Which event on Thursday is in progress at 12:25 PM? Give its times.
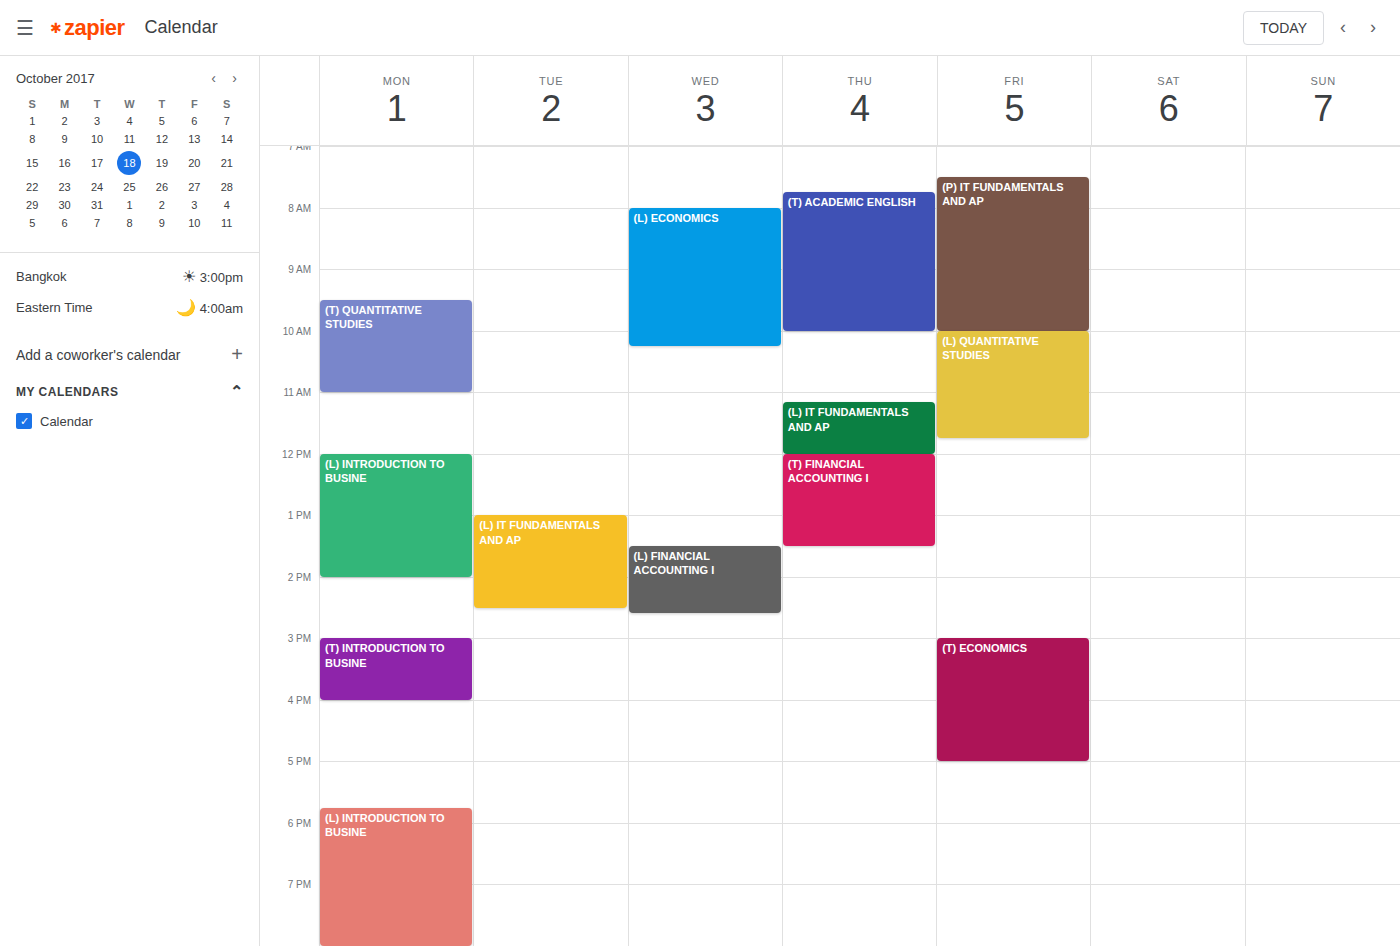
"(T) FINANCIAL ACCOUNTING I", 12:00 PM to 1:30 PM